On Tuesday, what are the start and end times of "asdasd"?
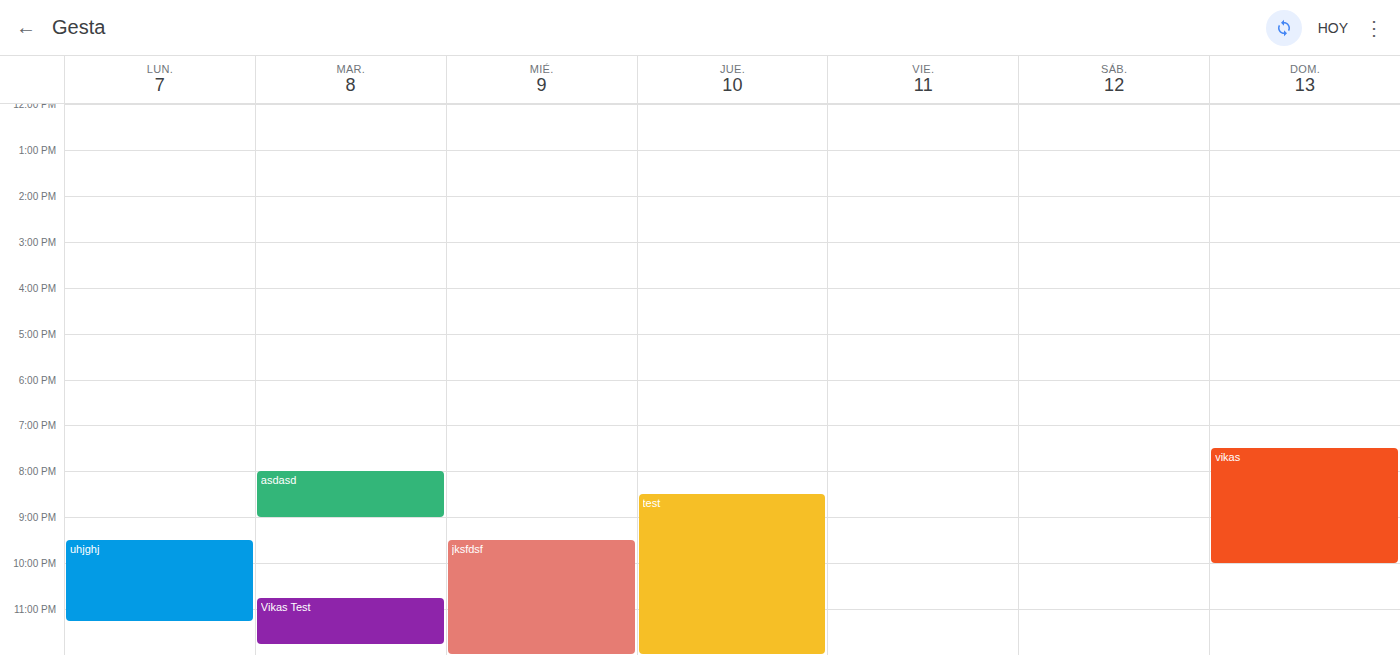
8:00 PM to 9:00 PM